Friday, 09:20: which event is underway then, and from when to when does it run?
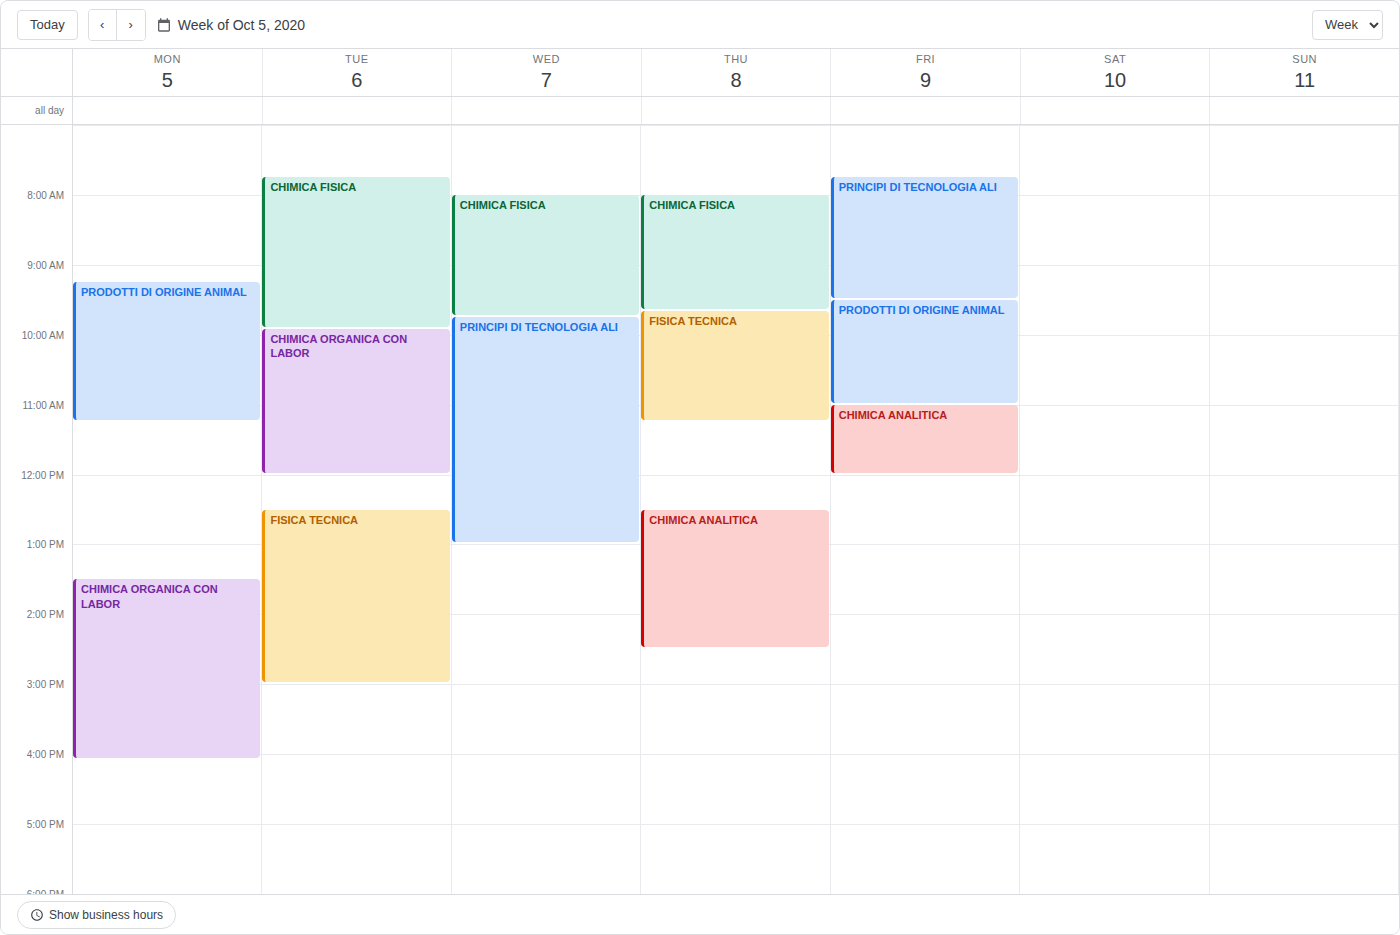
"PRINCIPI DI TECNOLOGIA ALI", 07:45 to 09:30